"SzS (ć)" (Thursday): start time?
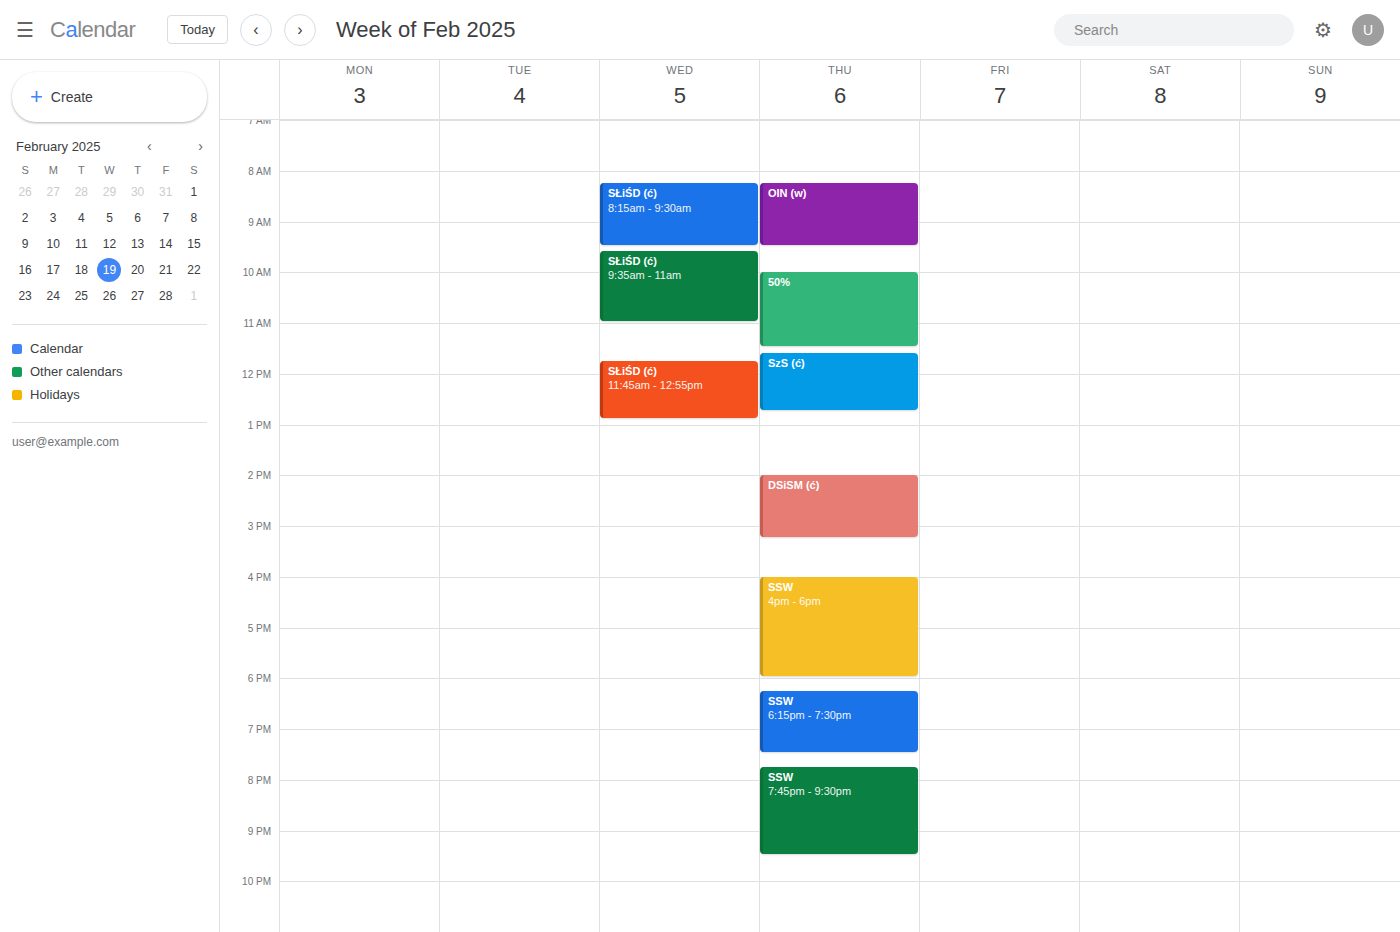
11:35 AM